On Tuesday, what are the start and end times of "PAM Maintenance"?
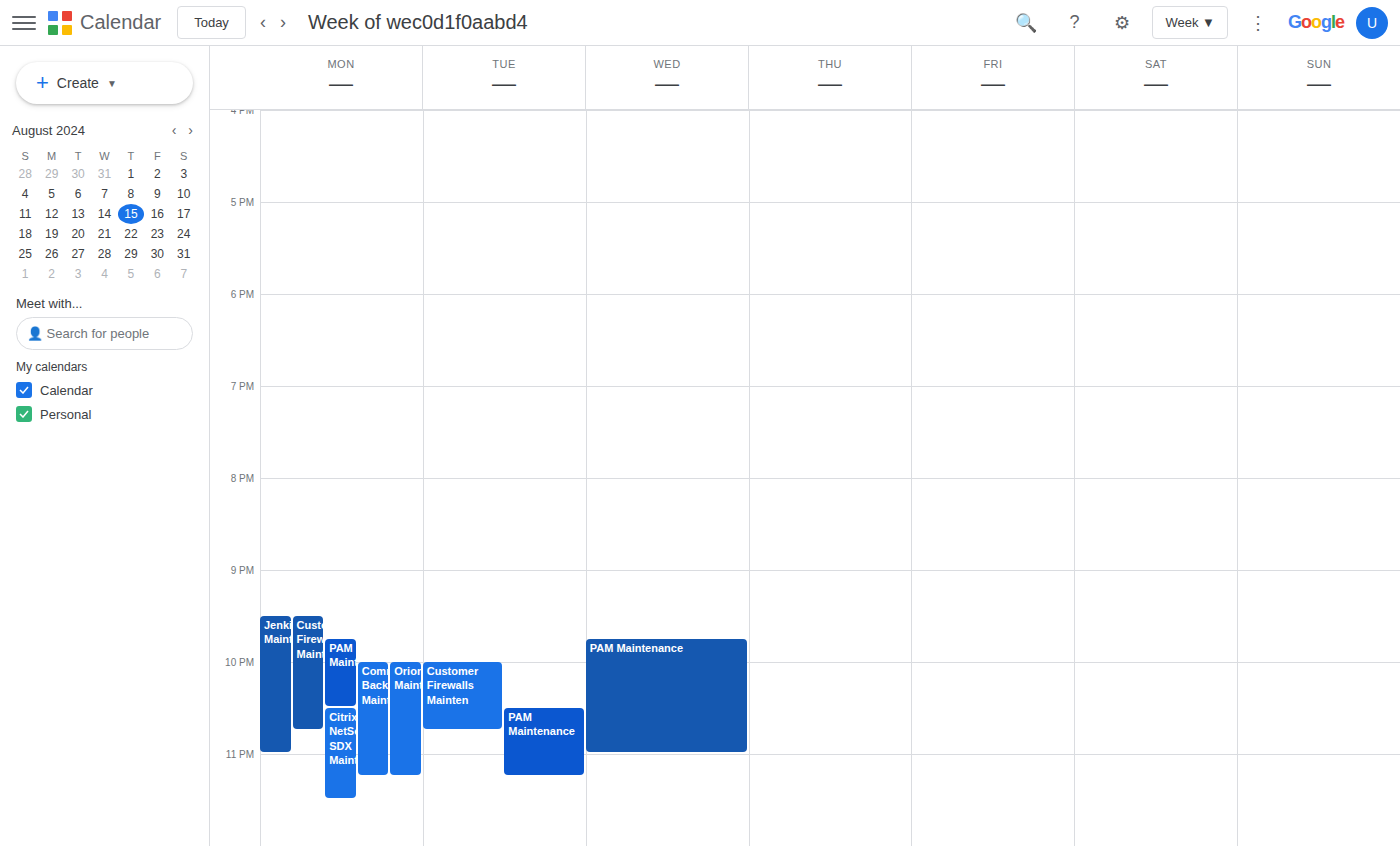
10:30 PM to 11:15 PM